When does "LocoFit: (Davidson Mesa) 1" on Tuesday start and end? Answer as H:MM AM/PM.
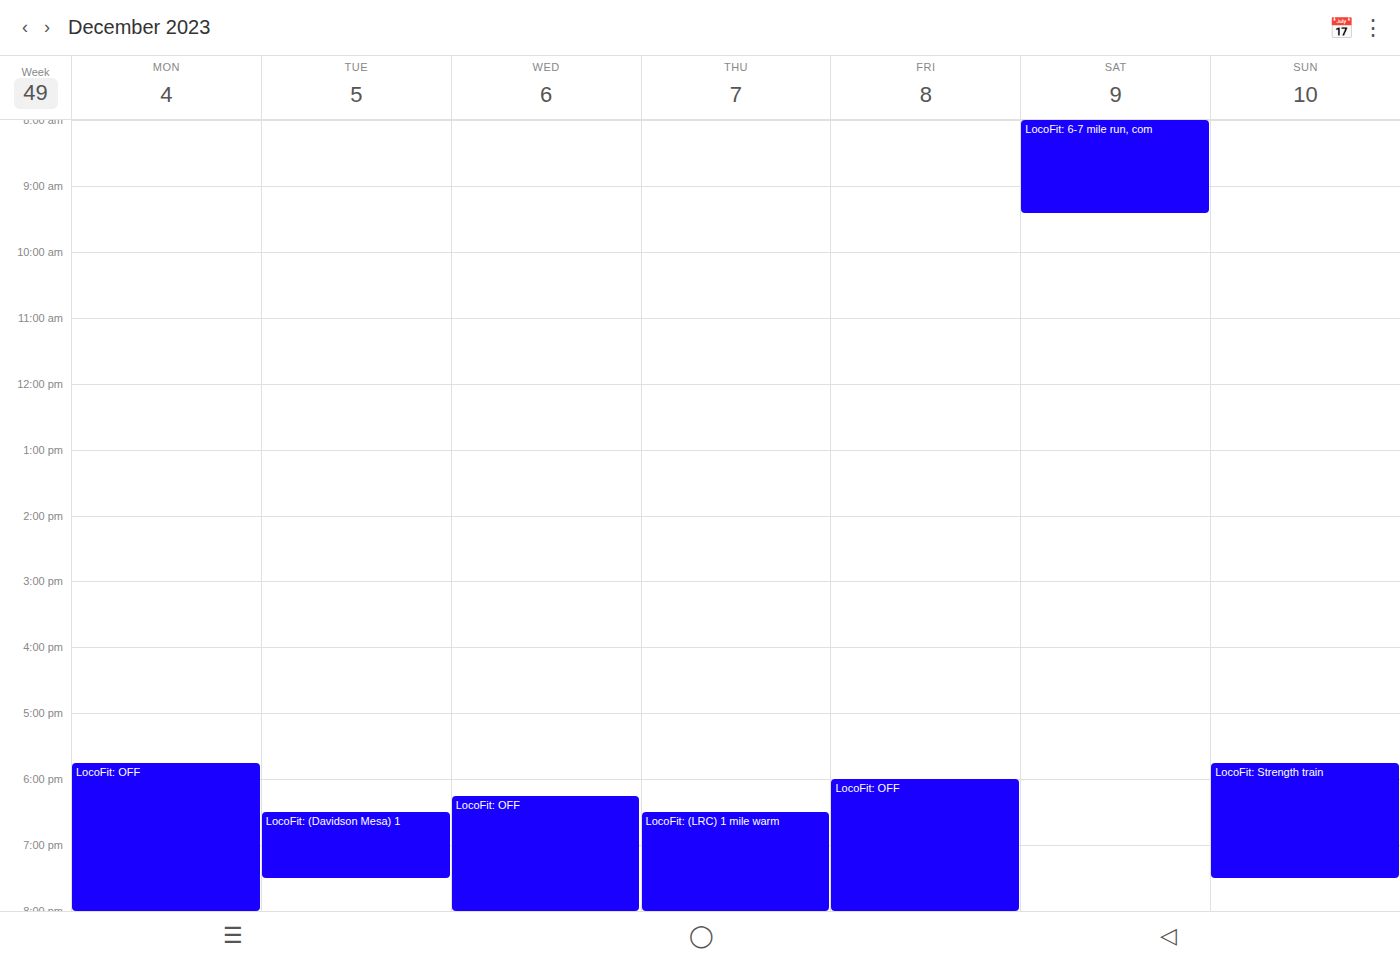
6:30 PM to 7:30 PM